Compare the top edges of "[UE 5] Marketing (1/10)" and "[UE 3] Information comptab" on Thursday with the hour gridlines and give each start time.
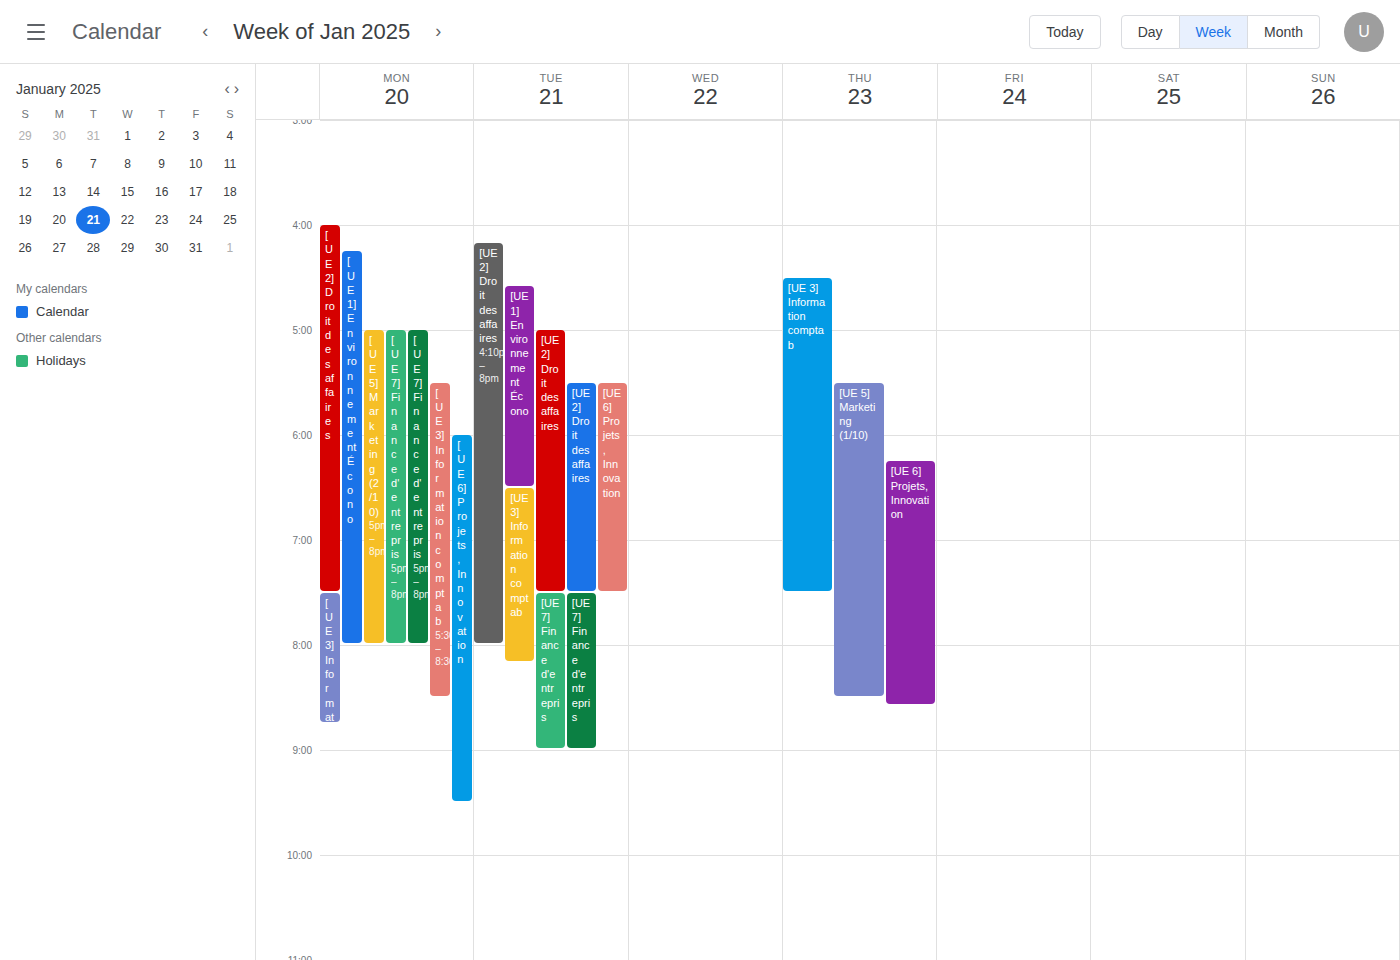
"[UE 5] Marketing (1/10)": 5:30 PM, halfway between the 5 PM and 6 PM lines. "[UE 3] Information comptab": 4:30 PM, halfway between the 4 PM and 5 PM lines.